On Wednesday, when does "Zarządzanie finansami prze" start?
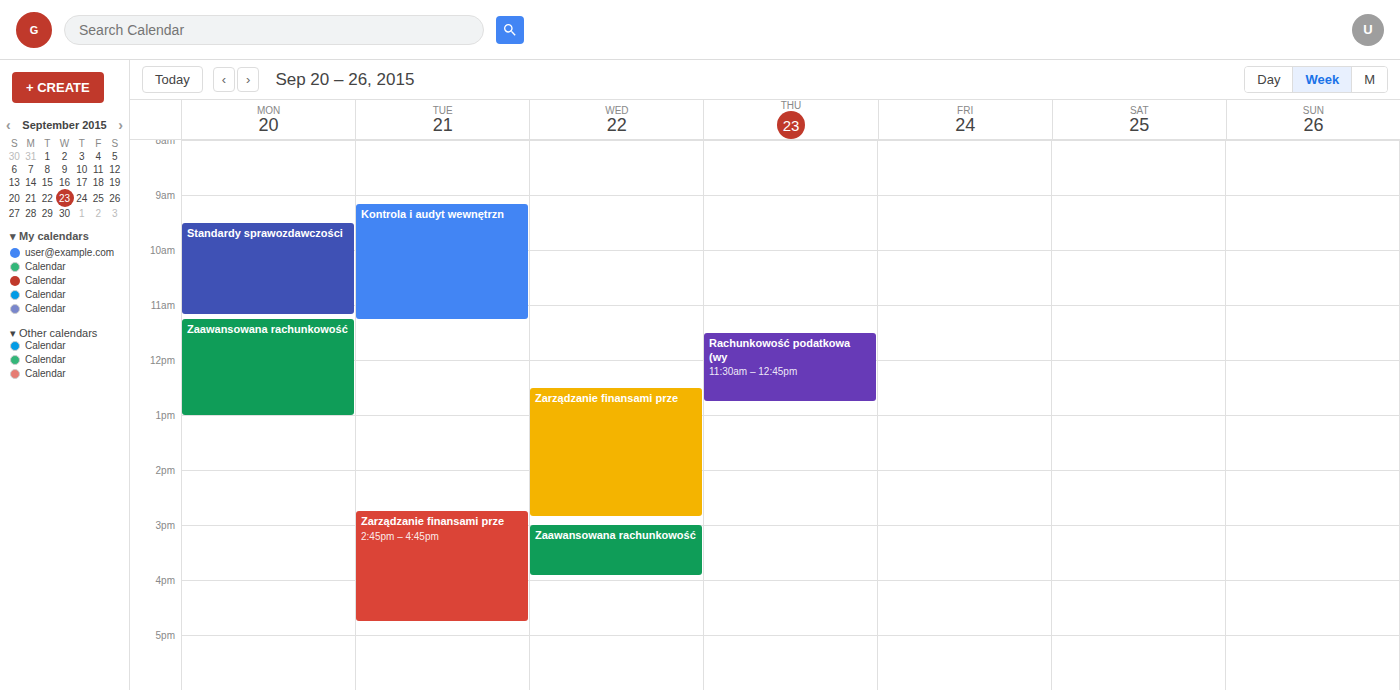
12:30 PM